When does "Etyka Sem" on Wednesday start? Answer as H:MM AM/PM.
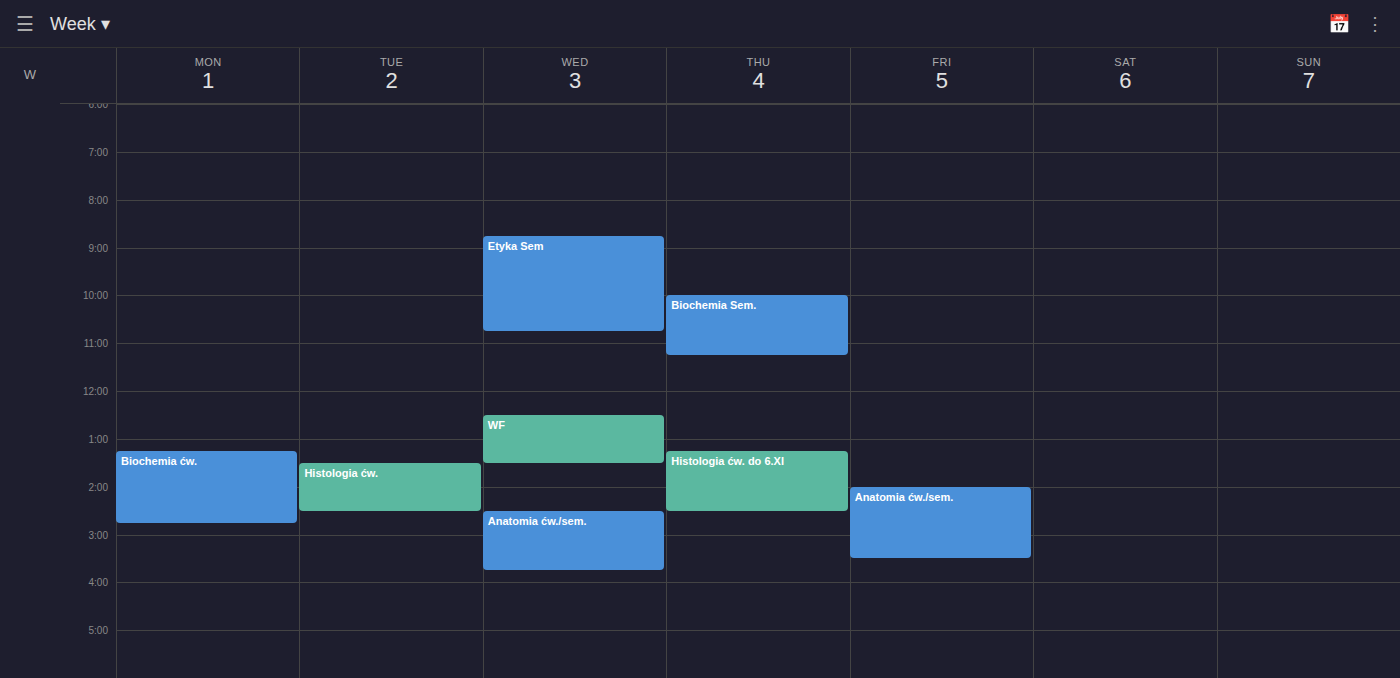
8:45 AM